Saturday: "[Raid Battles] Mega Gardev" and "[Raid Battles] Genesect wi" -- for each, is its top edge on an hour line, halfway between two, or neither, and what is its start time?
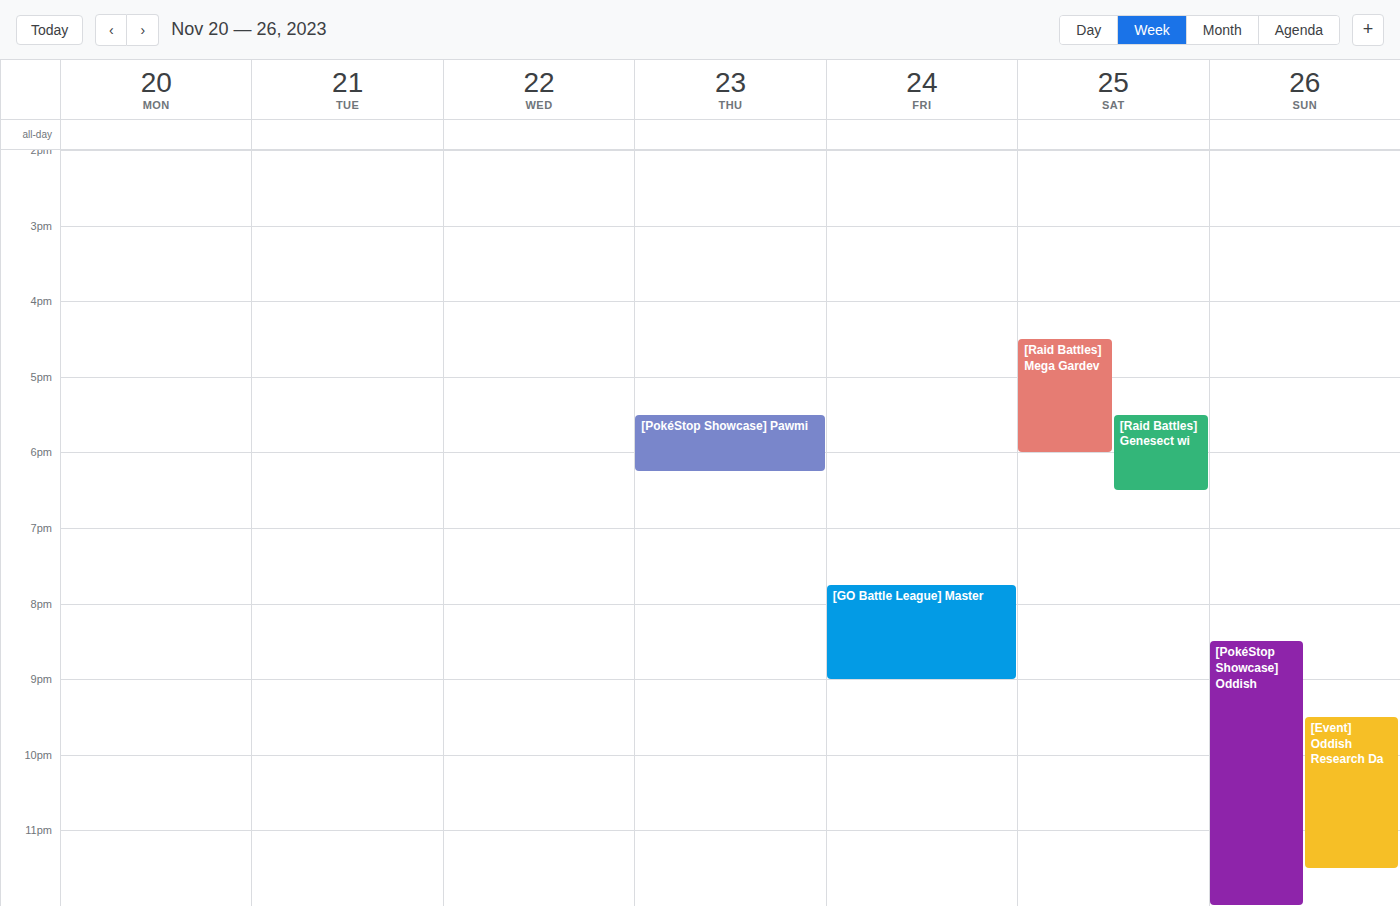
"[Raid Battles] Mega Gardev": 4:30 PM, halfway between the 4 PM and 5 PM lines. "[Raid Battles] Genesect wi": 5:30 PM, halfway between the 5 PM and 6 PM lines.